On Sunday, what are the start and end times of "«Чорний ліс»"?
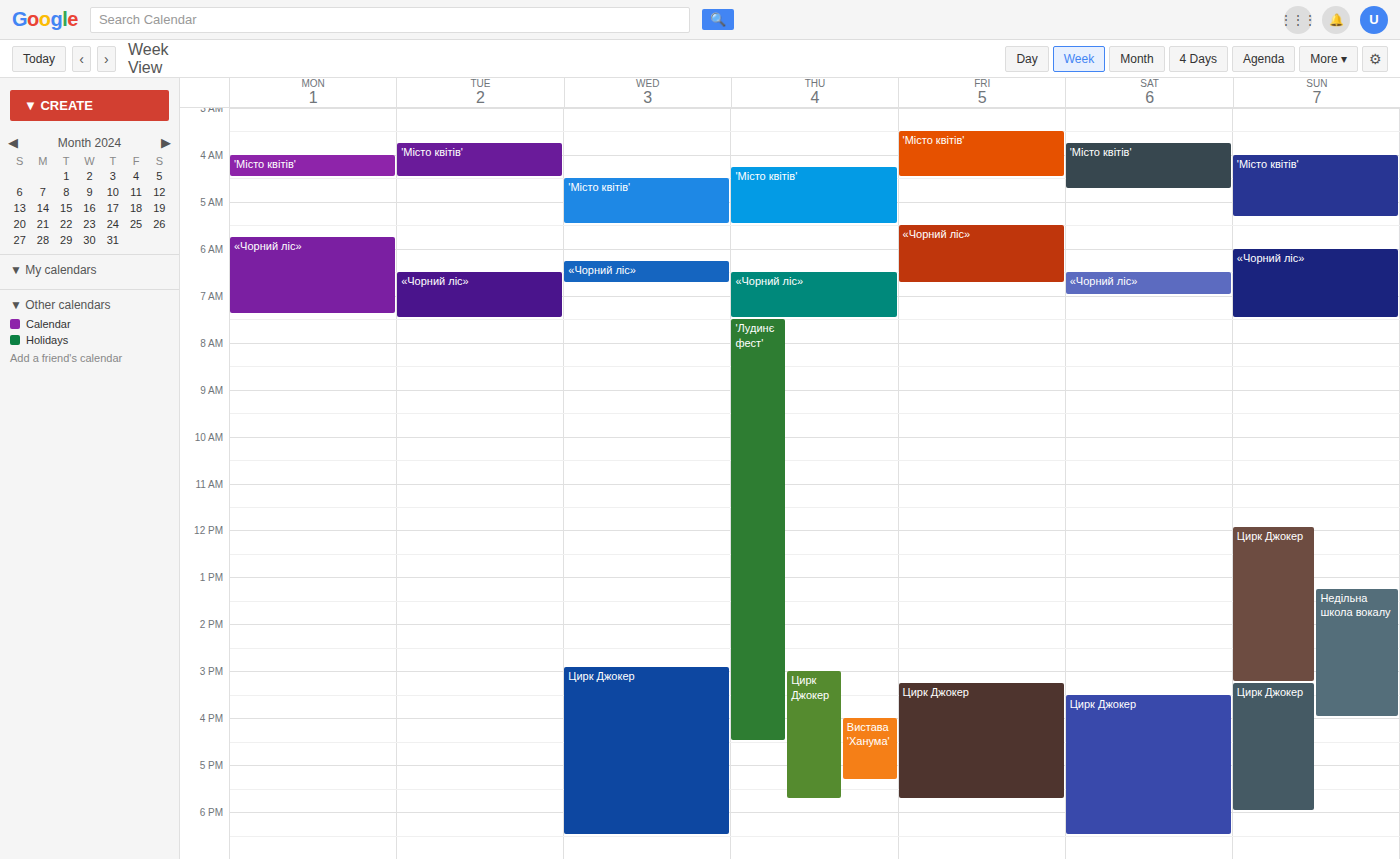
6:00 AM to 7:30 AM